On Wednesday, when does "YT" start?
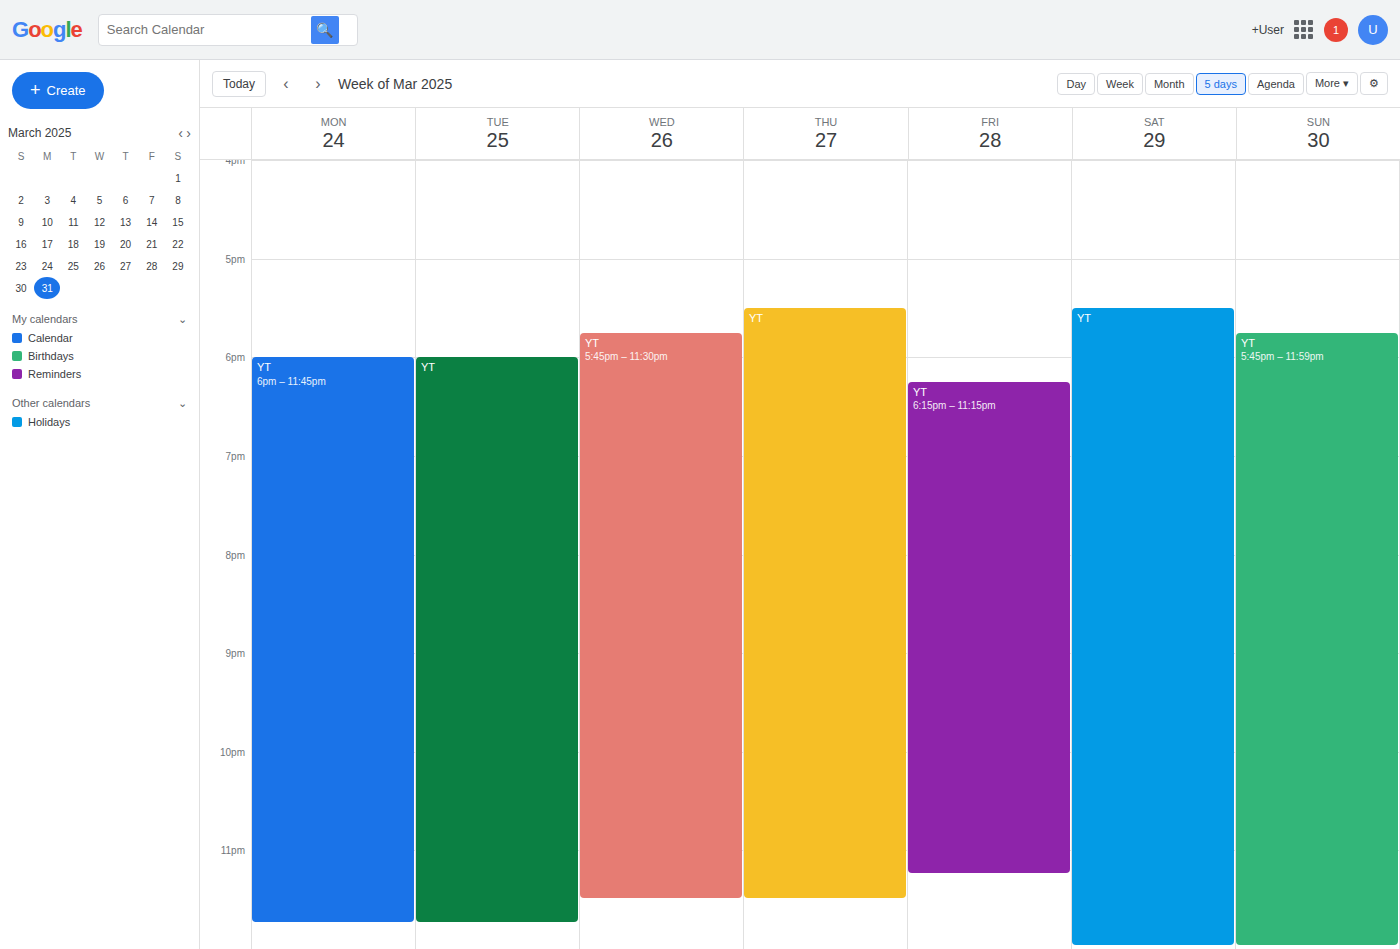
17:45